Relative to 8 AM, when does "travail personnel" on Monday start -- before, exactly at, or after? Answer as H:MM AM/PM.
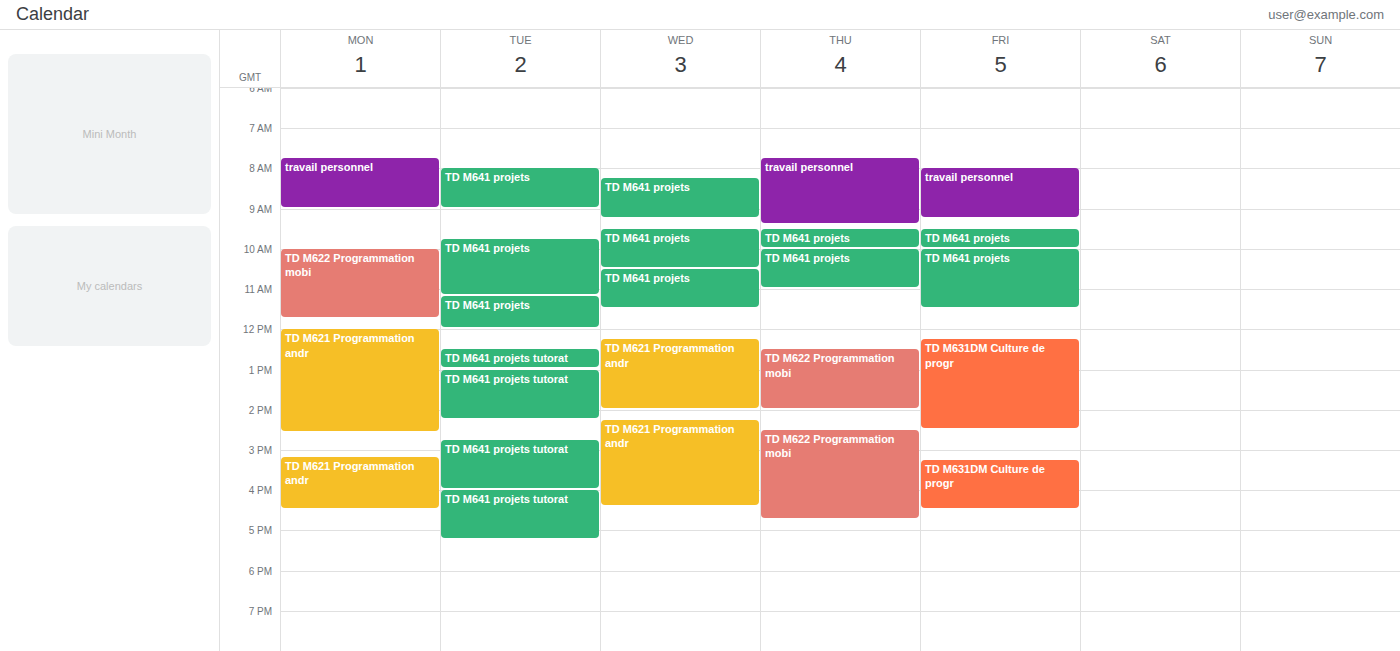
7:45 AM -- before 8 AM, 15 minutes above the 8 AM line.